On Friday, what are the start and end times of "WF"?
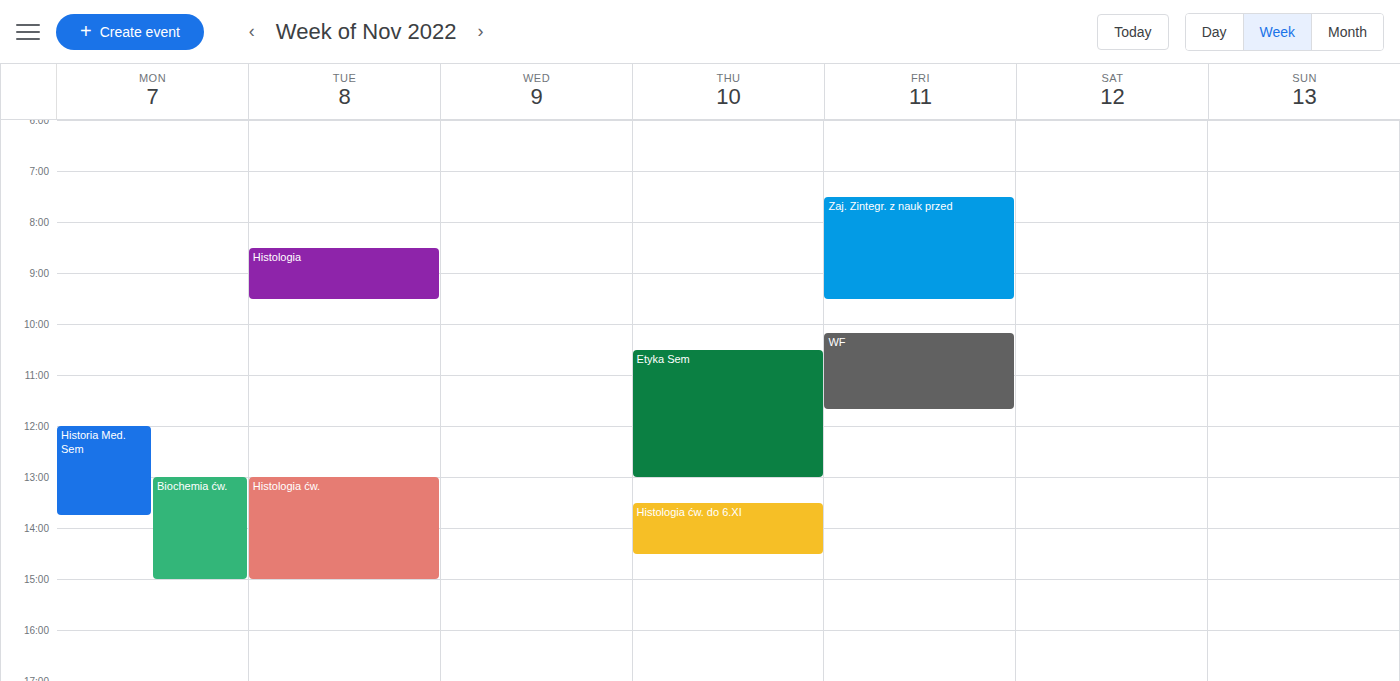
10:10 AM to 11:40 AM